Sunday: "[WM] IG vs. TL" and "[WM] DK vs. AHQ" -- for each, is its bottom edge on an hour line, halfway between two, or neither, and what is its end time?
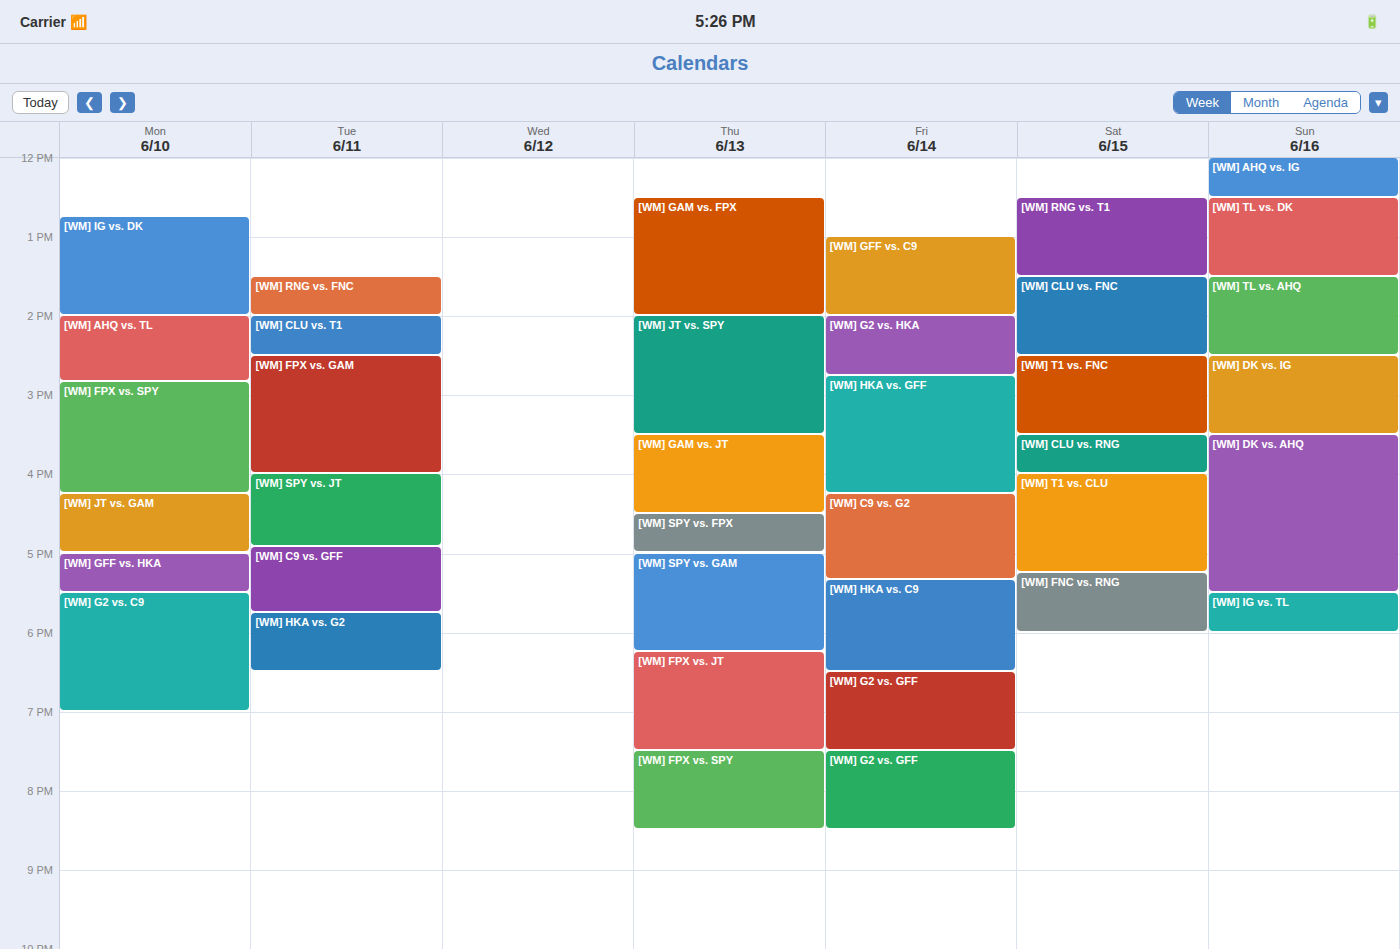
"[WM] IG vs. TL": 6:00 PM, exactly on the 6 PM line. "[WM] DK vs. AHQ": 5:30 PM, halfway between the 5 PM and 6 PM lines.